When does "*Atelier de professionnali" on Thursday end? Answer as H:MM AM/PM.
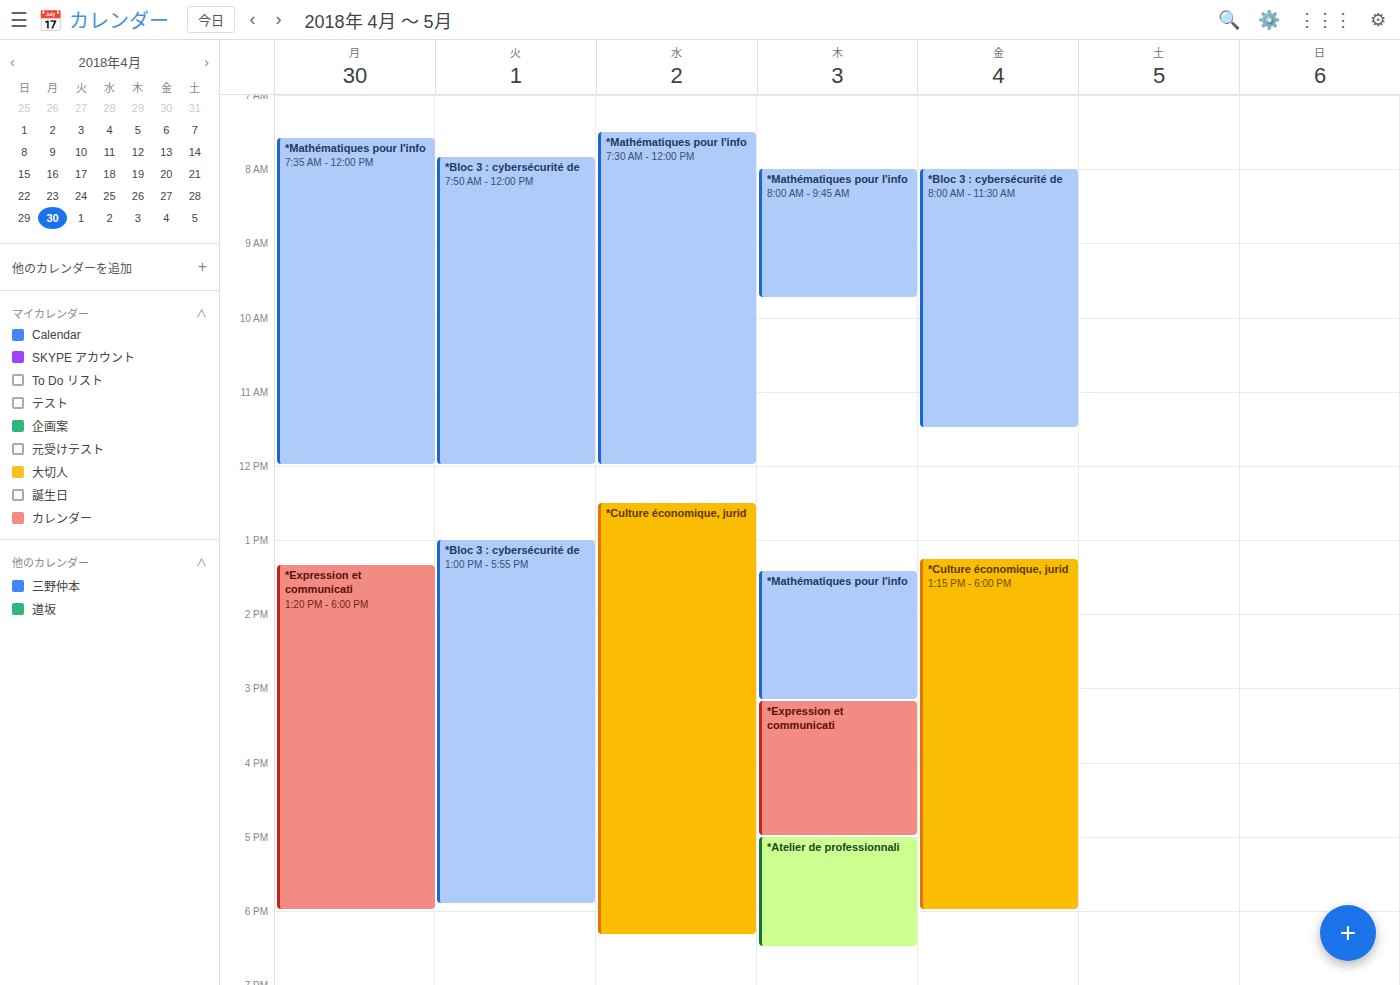
6:30 PM